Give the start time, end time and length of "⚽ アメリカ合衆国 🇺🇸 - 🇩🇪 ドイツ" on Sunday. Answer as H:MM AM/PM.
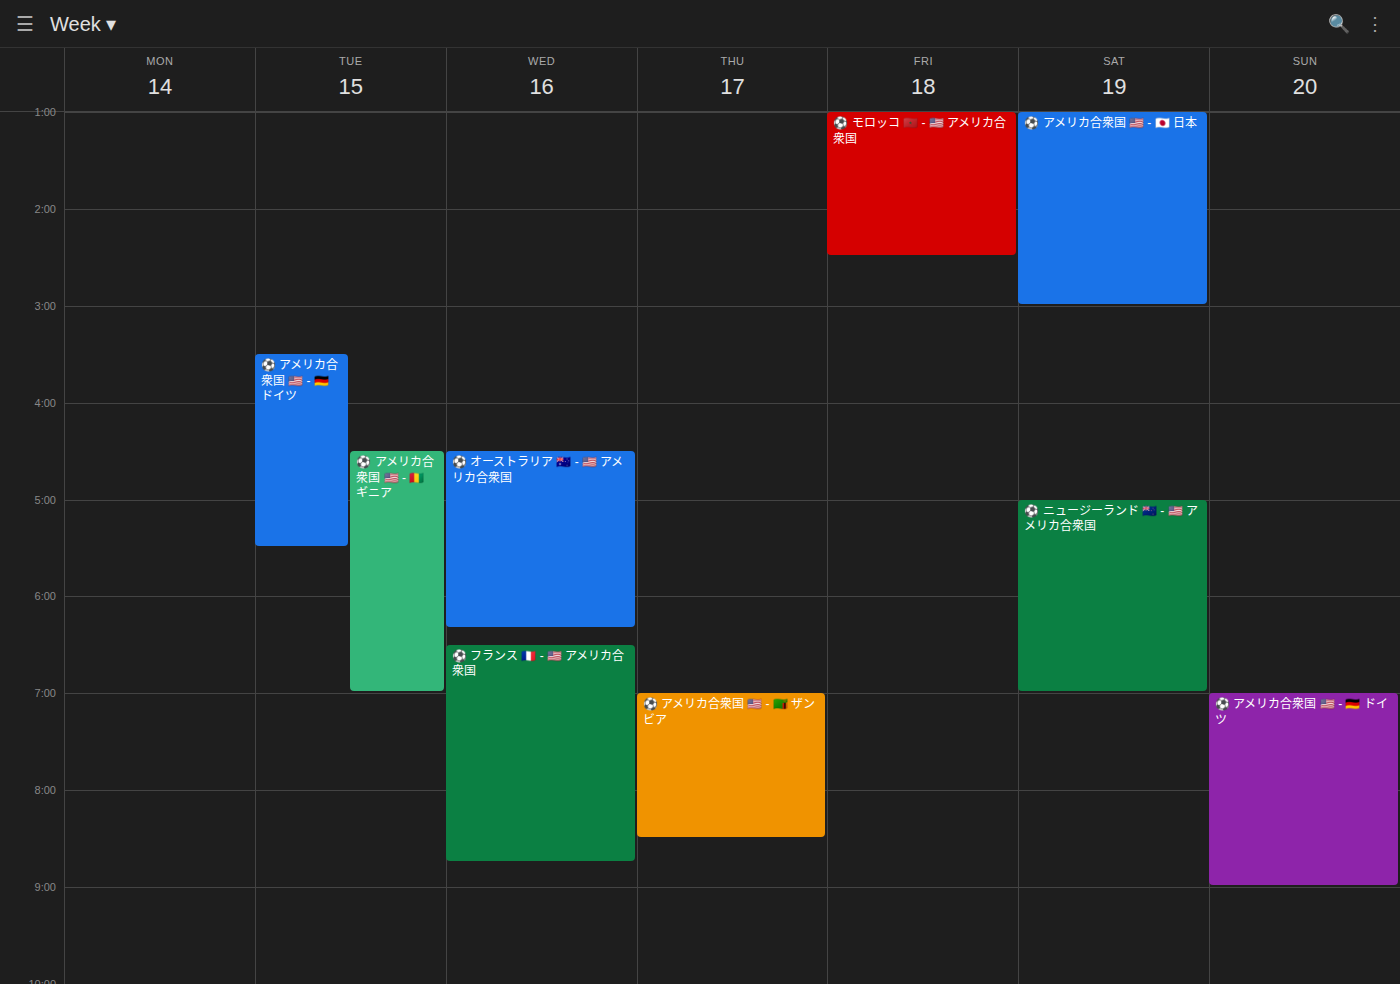
7:00 PM to 9:00 PM, 2 hours